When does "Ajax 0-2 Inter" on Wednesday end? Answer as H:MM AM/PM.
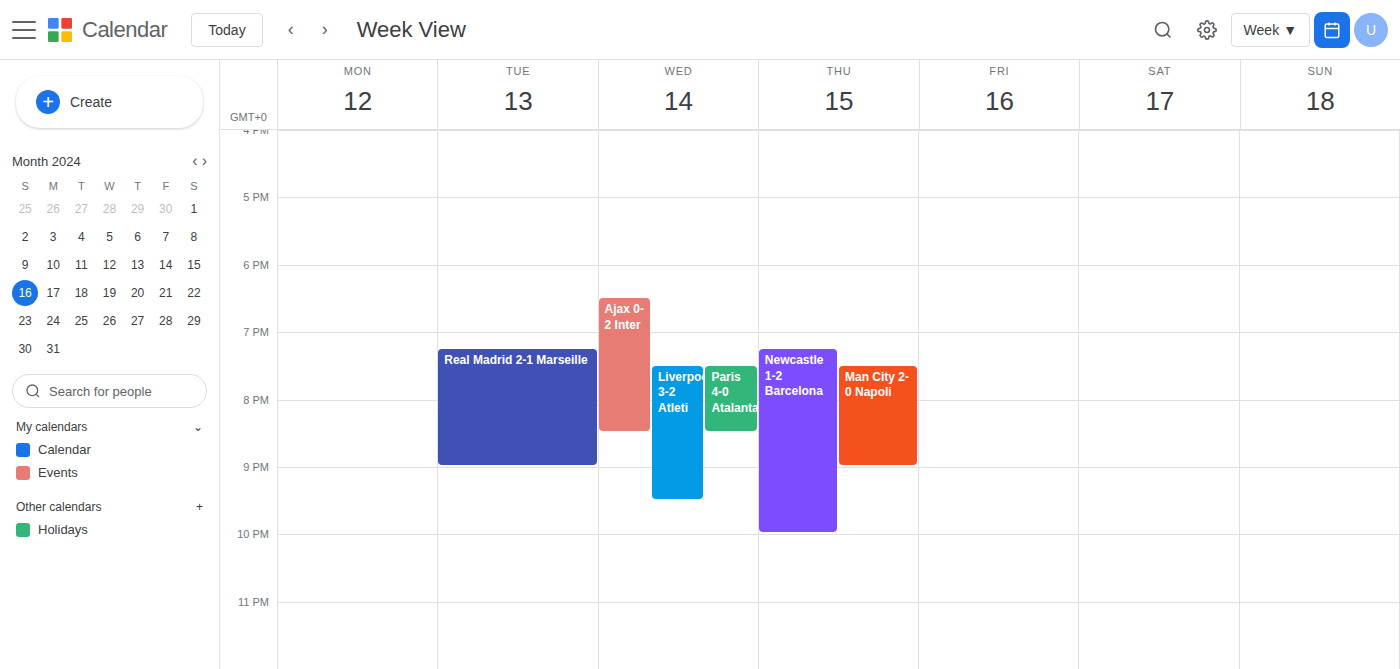
8:30 PM